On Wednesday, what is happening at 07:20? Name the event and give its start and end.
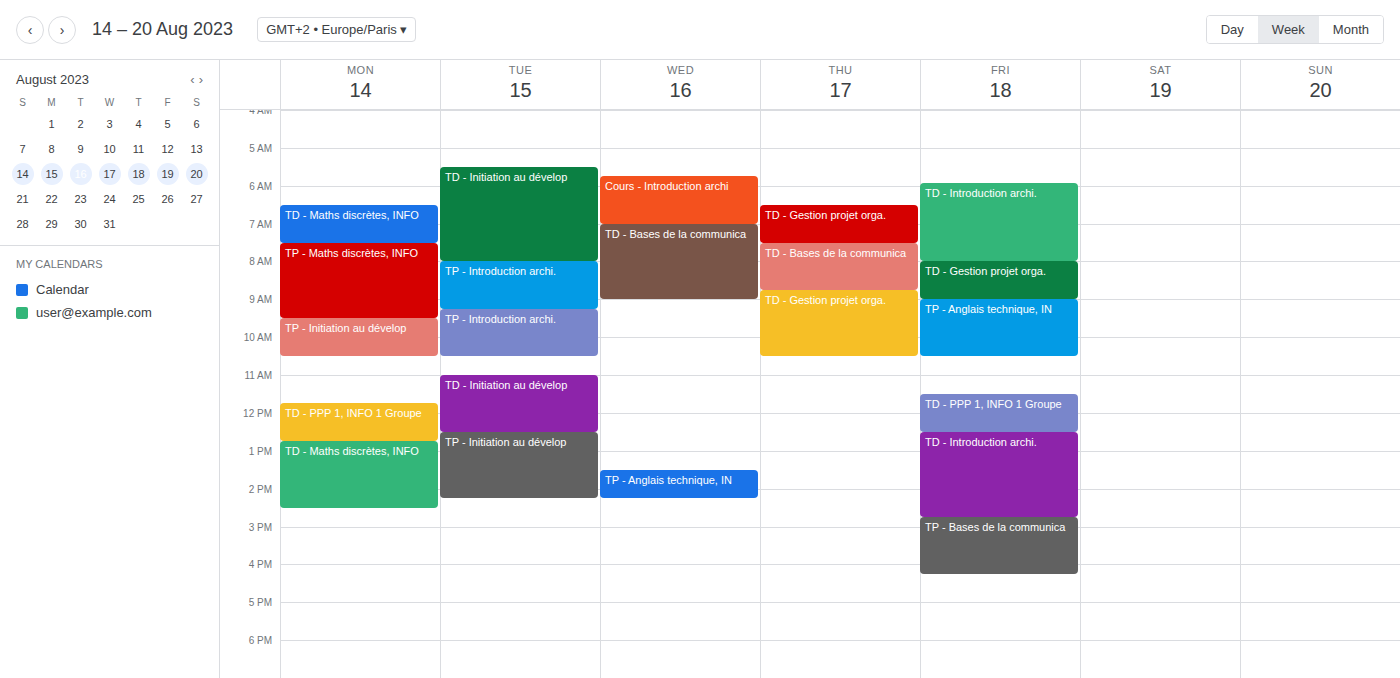
"TD - Bases de la communica", 07:00 to 09:00